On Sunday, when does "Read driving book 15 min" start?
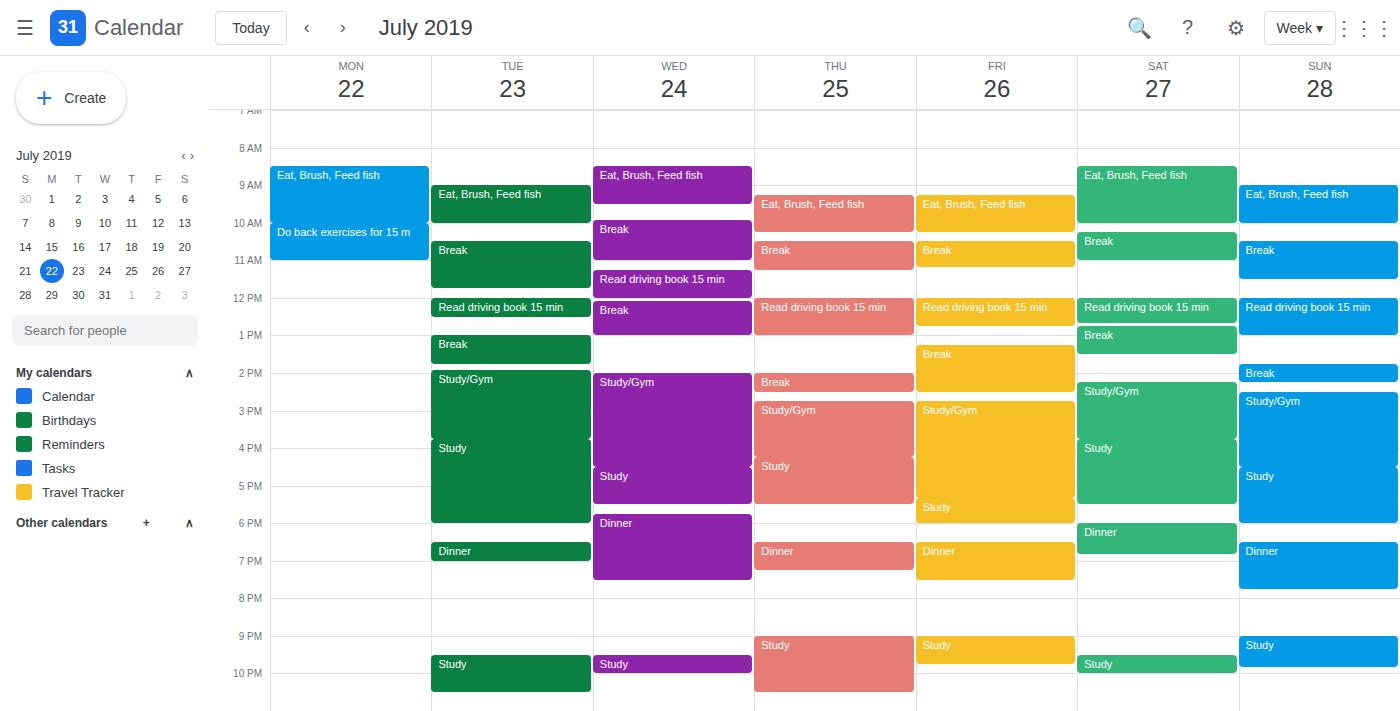
12:00 PM